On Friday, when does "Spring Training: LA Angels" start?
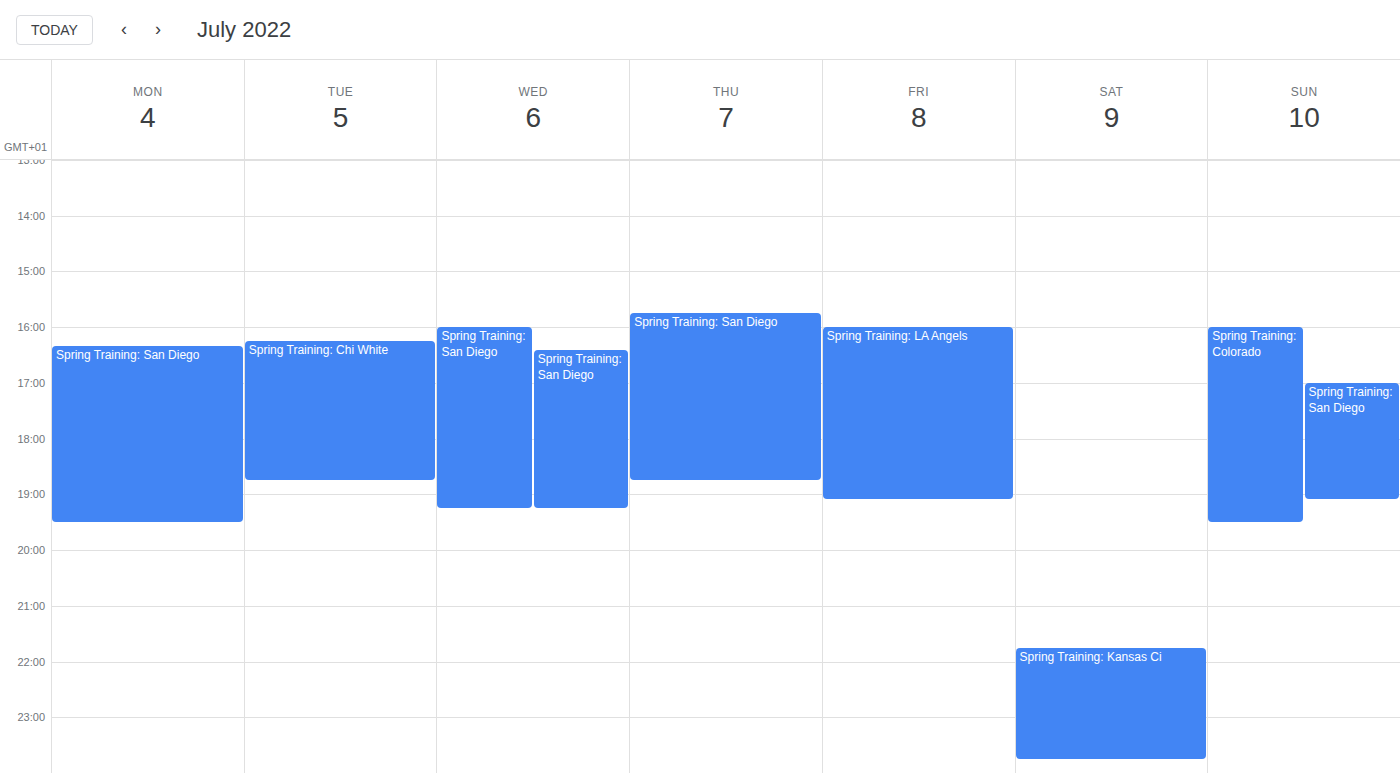
4:00 PM